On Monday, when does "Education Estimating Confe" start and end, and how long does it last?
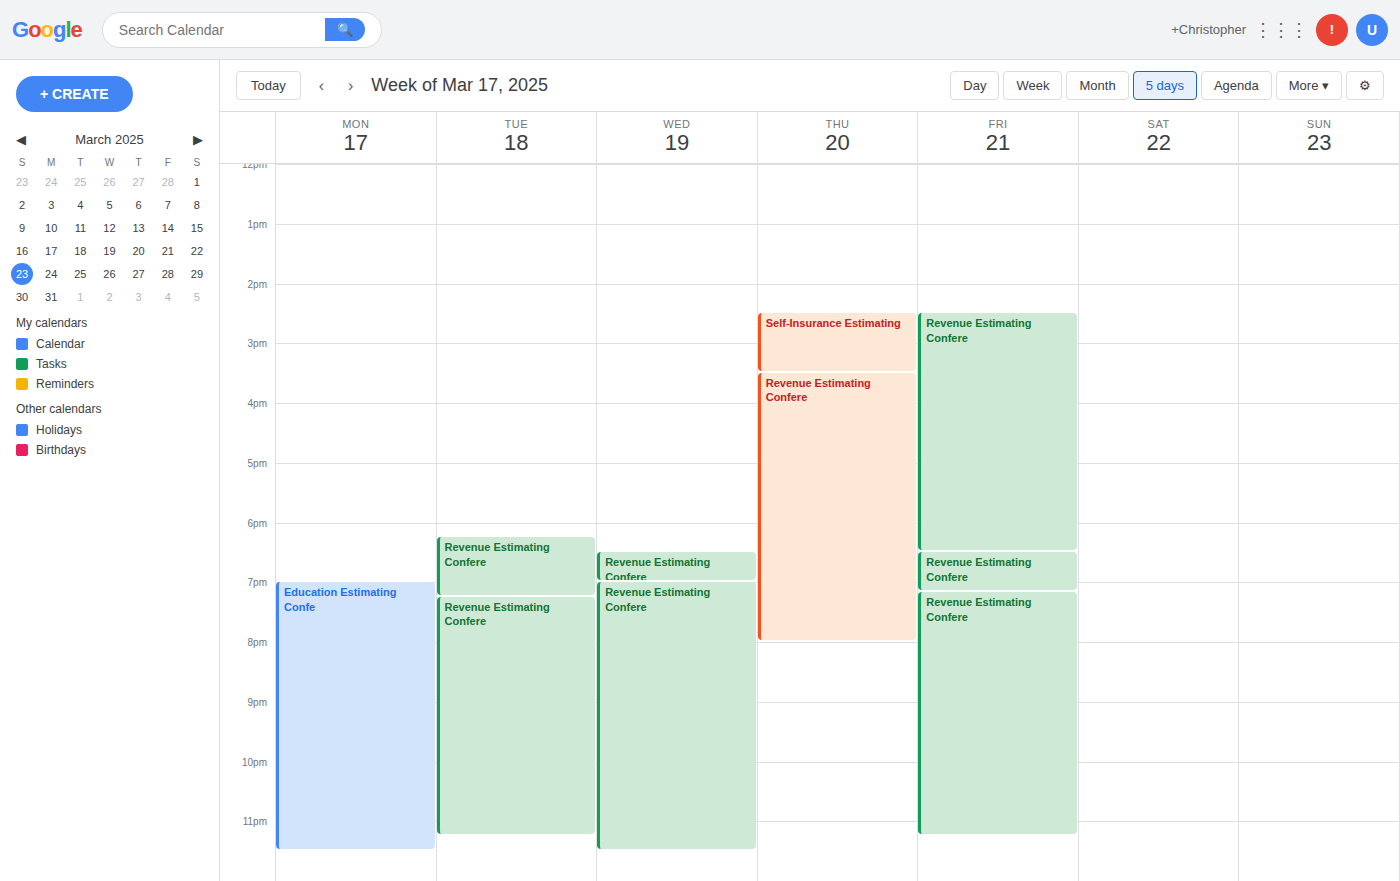
7:00 PM to 11:30 PM, 4 hours 30 minutes